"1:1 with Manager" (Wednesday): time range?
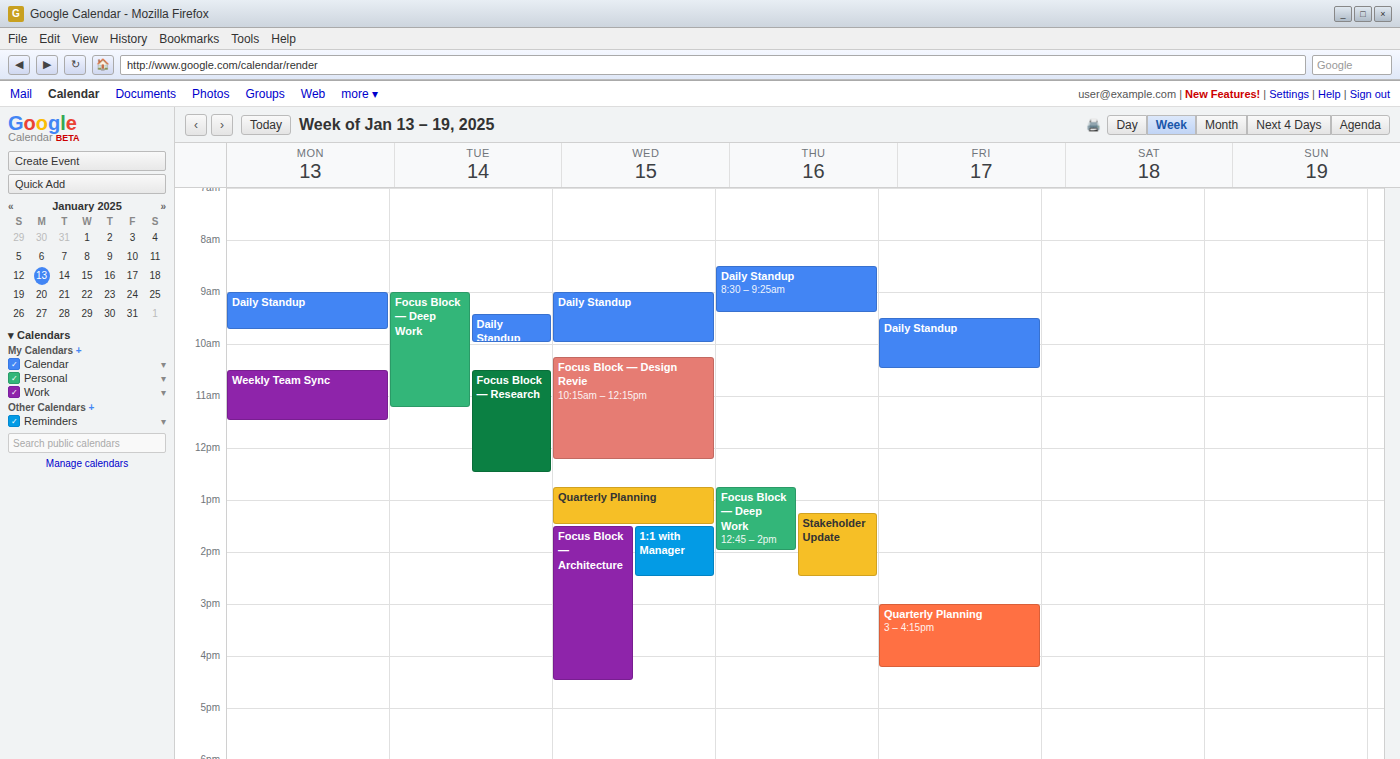
1:30 PM to 2:30 PM